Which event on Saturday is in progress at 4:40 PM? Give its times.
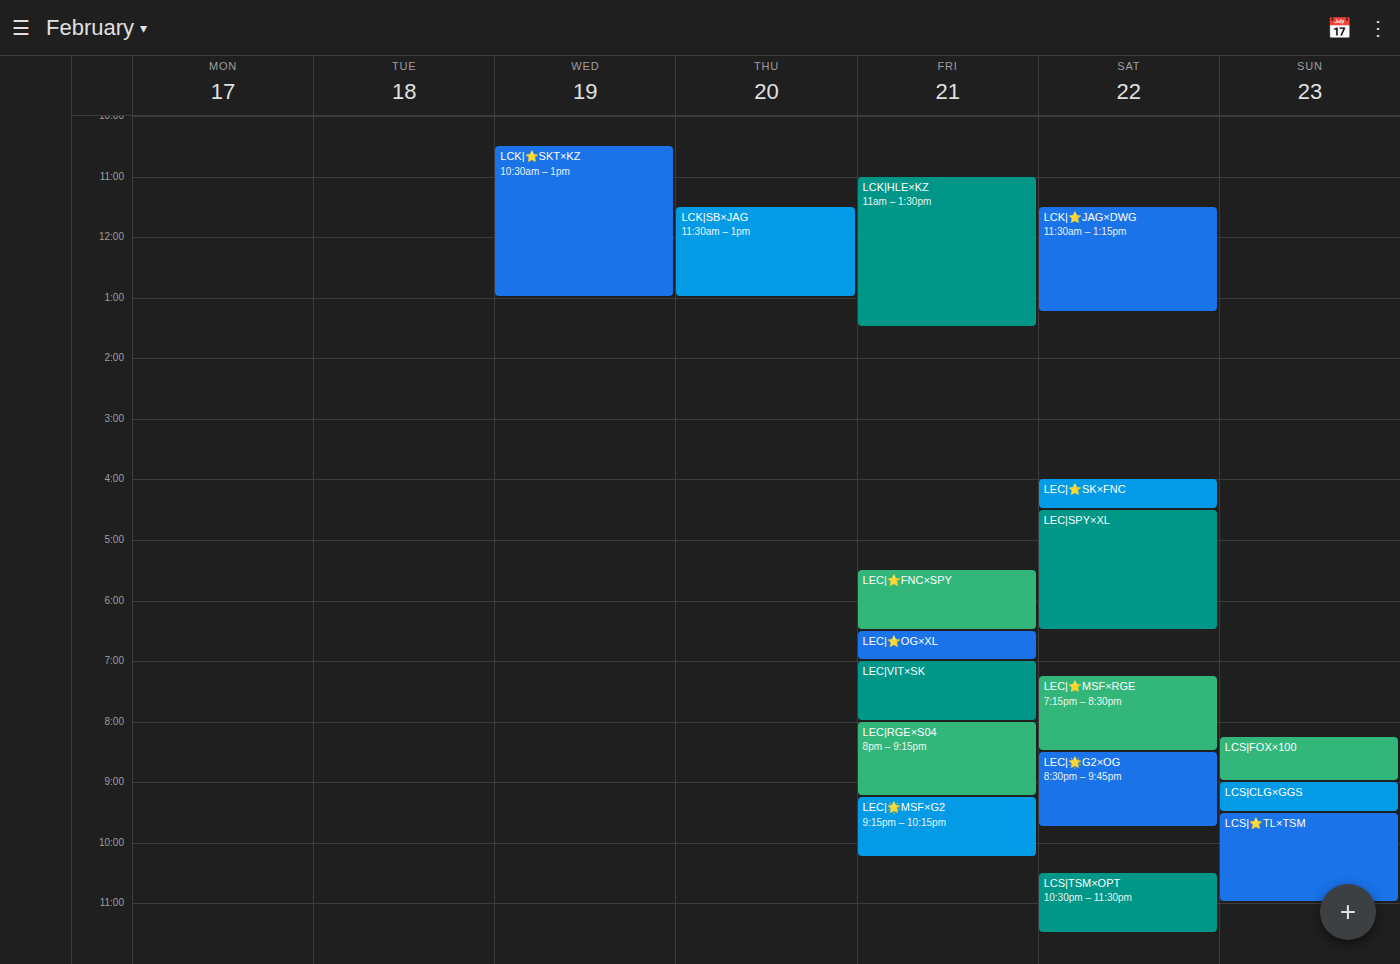
"LEC|SPY×XL", 4:30 PM to 6:30 PM